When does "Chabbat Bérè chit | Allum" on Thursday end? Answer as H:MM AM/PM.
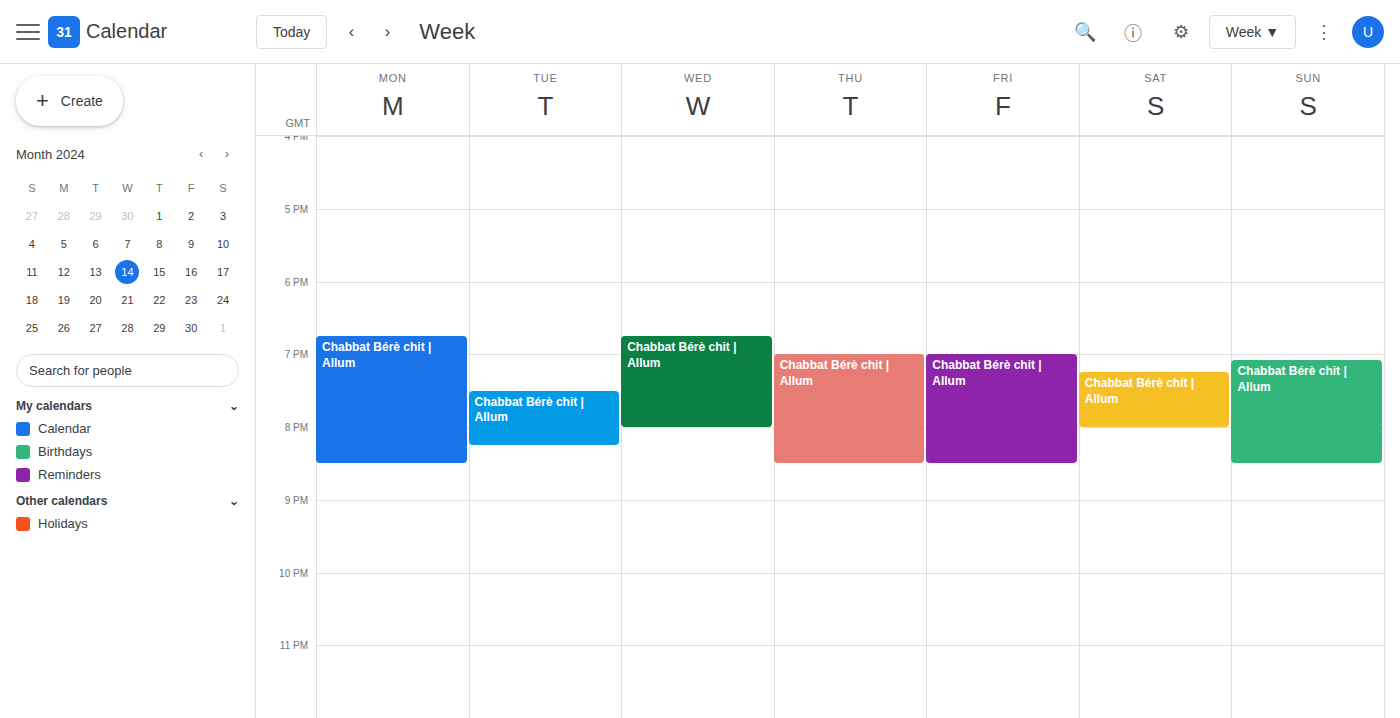
8:30 PM